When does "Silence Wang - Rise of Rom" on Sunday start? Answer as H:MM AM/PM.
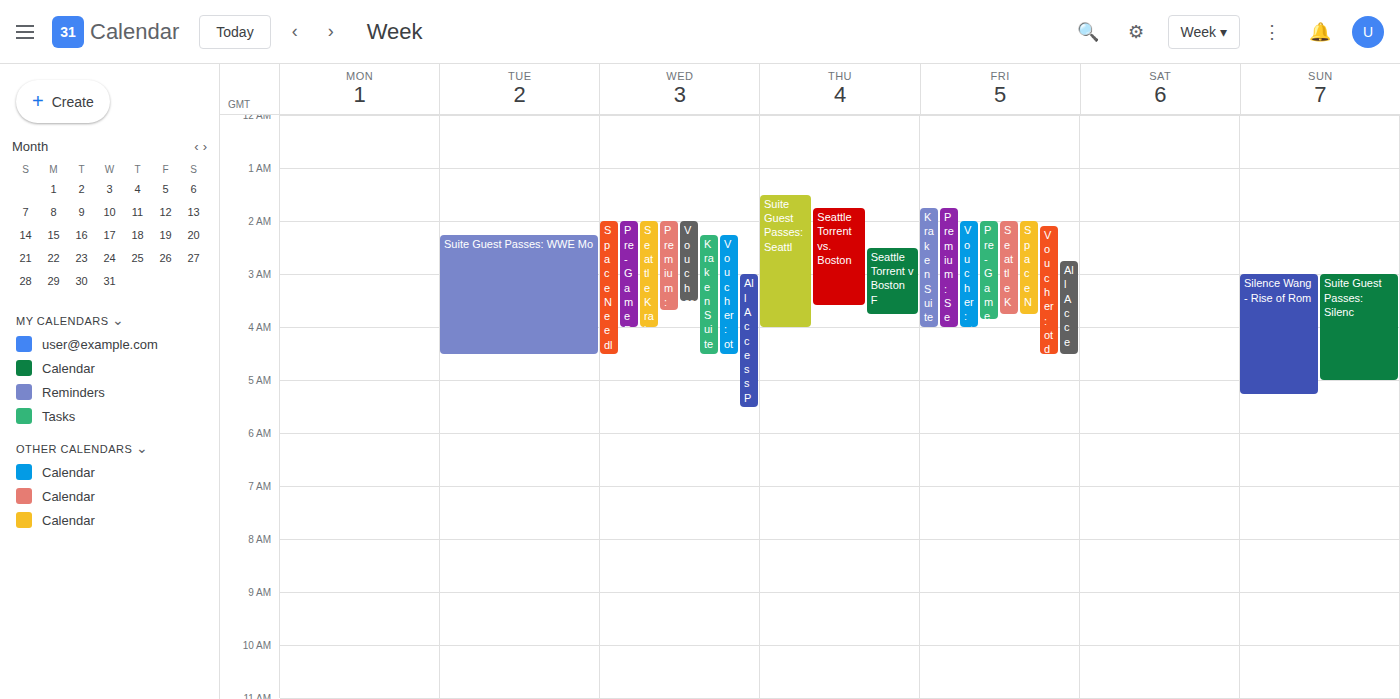
3:00 AM